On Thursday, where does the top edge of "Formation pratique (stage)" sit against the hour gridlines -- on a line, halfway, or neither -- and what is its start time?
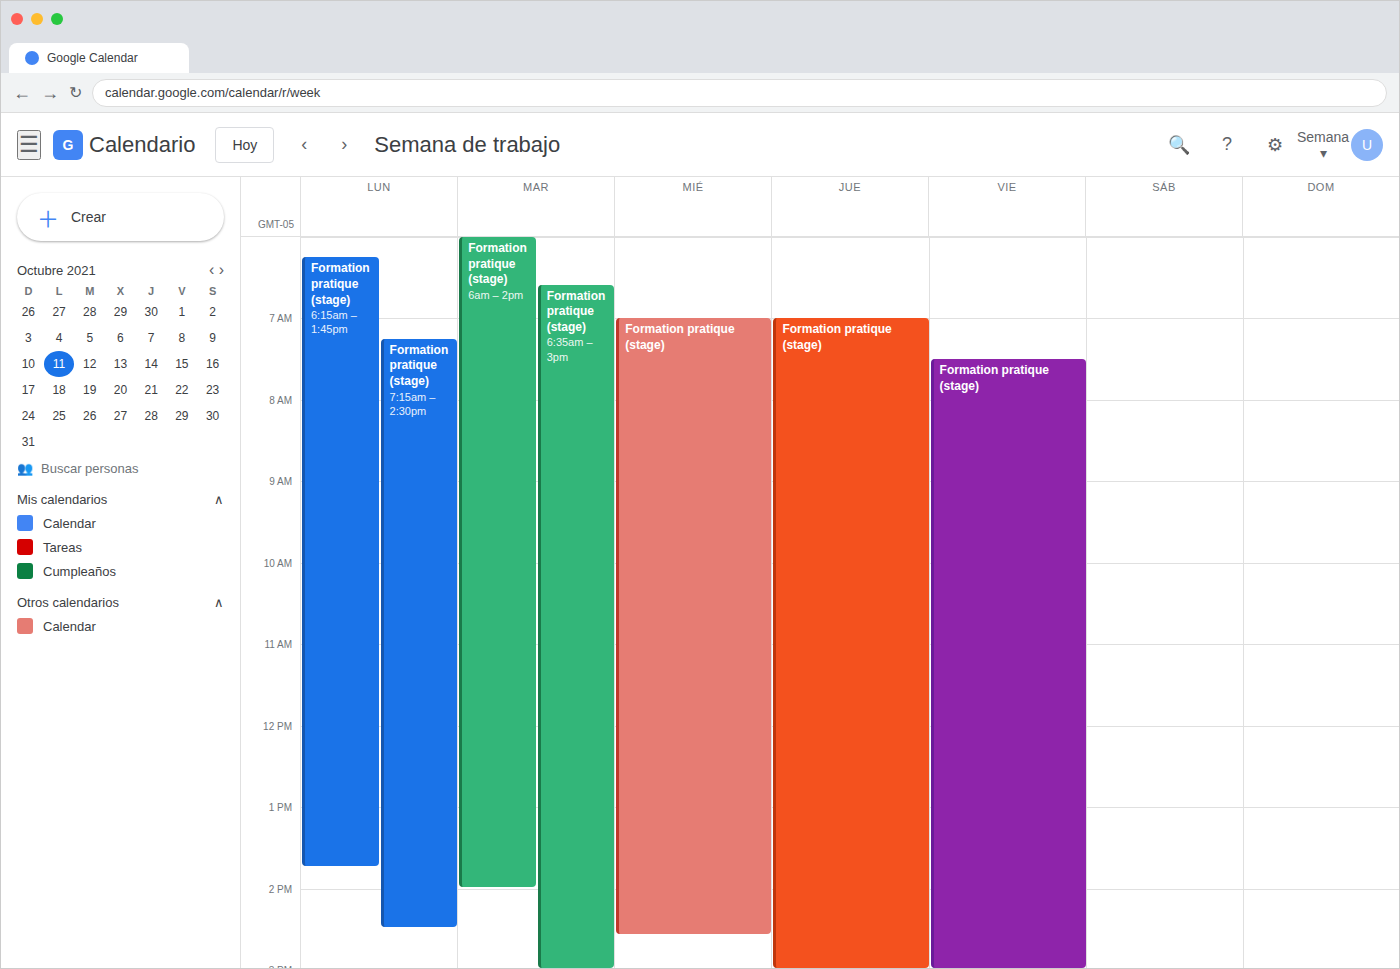
7:00 AM -- exactly on the 7 AM line.